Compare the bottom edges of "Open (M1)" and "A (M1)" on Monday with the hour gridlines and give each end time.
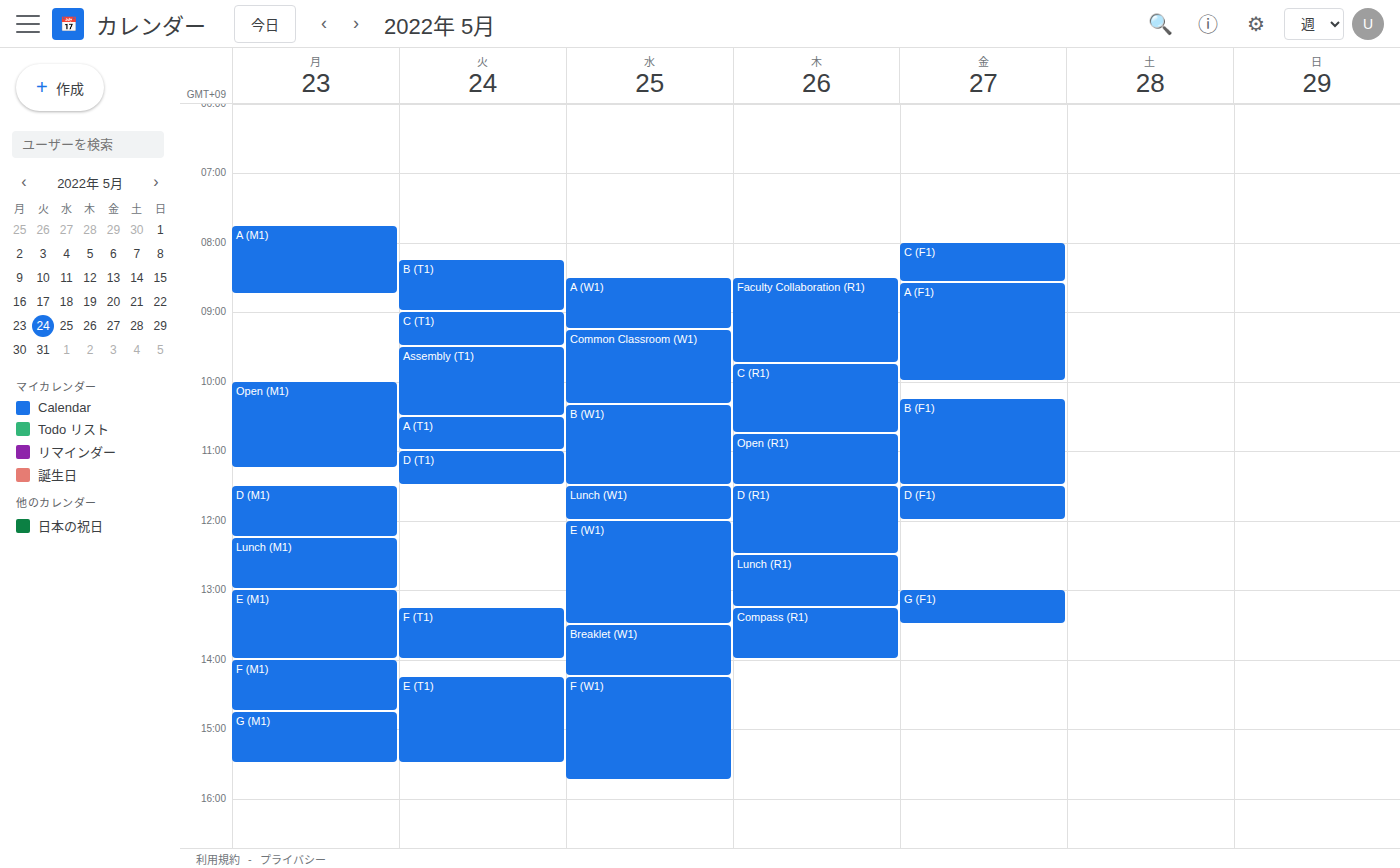
"Open (M1)": 11:15 AM, neither: a quarter of the way from the 11 AM line to the 12 PM line. "A (M1)": 8:45 AM, neither: three quarters of the way from the 8 AM line to the 9 AM line.